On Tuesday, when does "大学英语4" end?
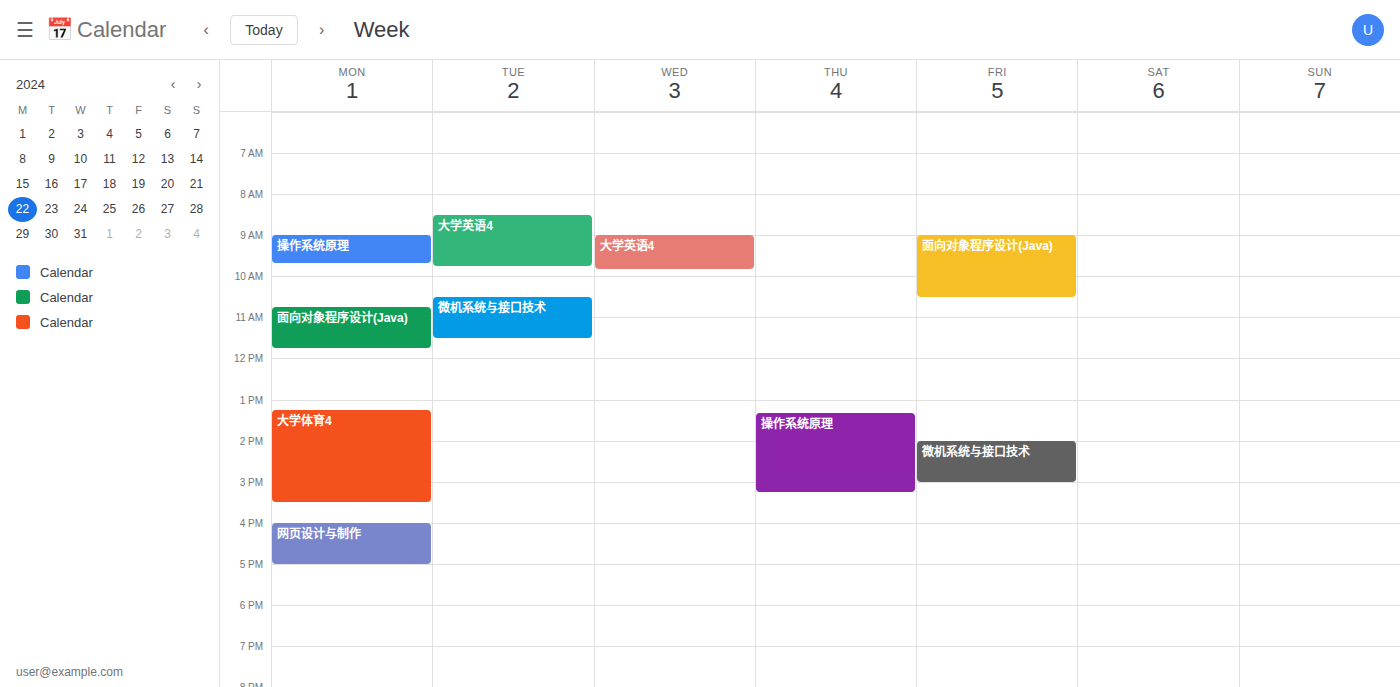
9:45 AM